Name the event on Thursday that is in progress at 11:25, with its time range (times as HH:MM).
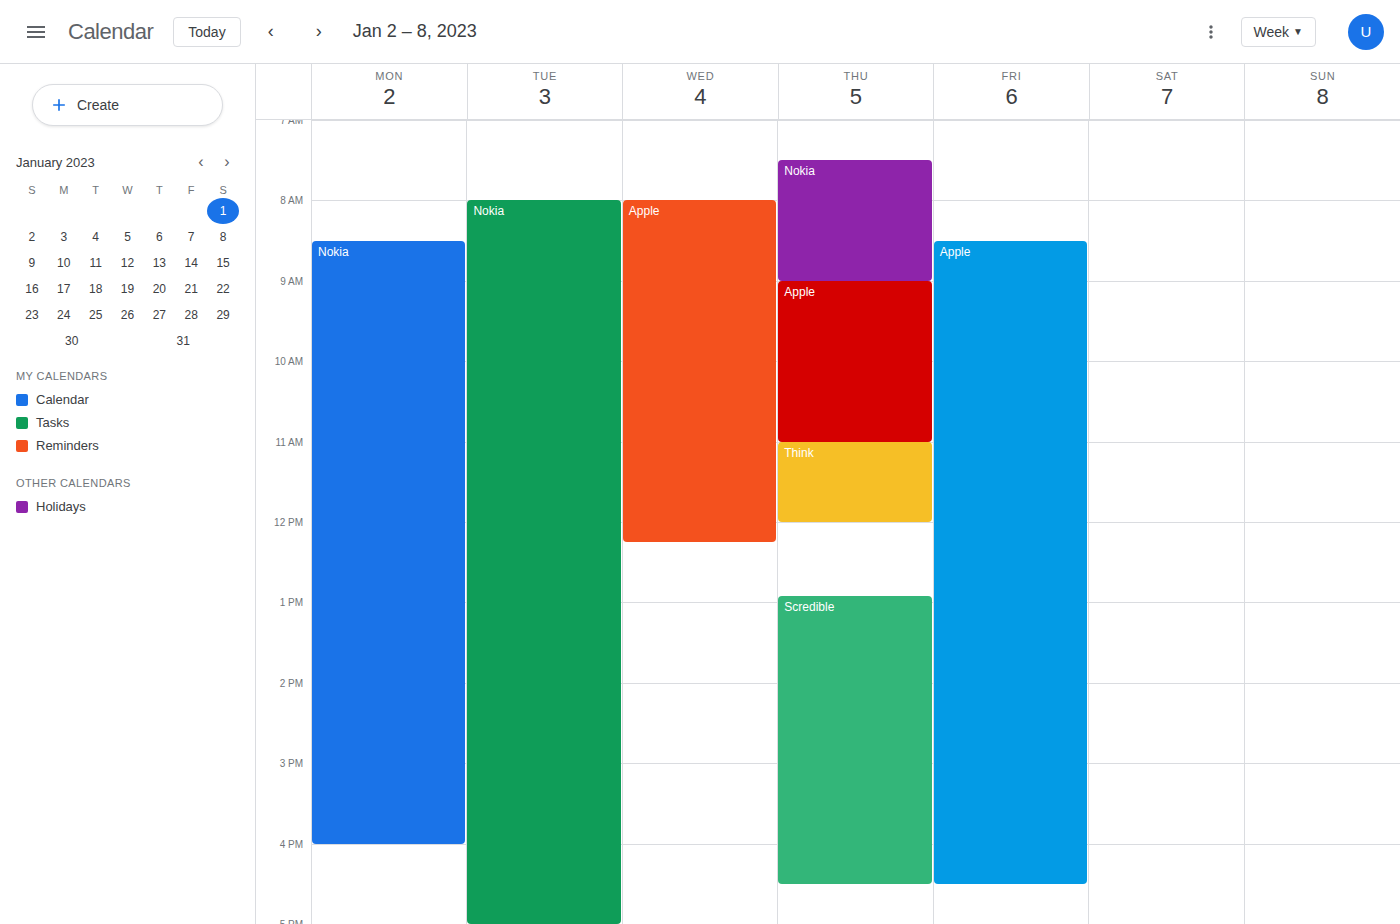
"Think", 11:00 to 12:00